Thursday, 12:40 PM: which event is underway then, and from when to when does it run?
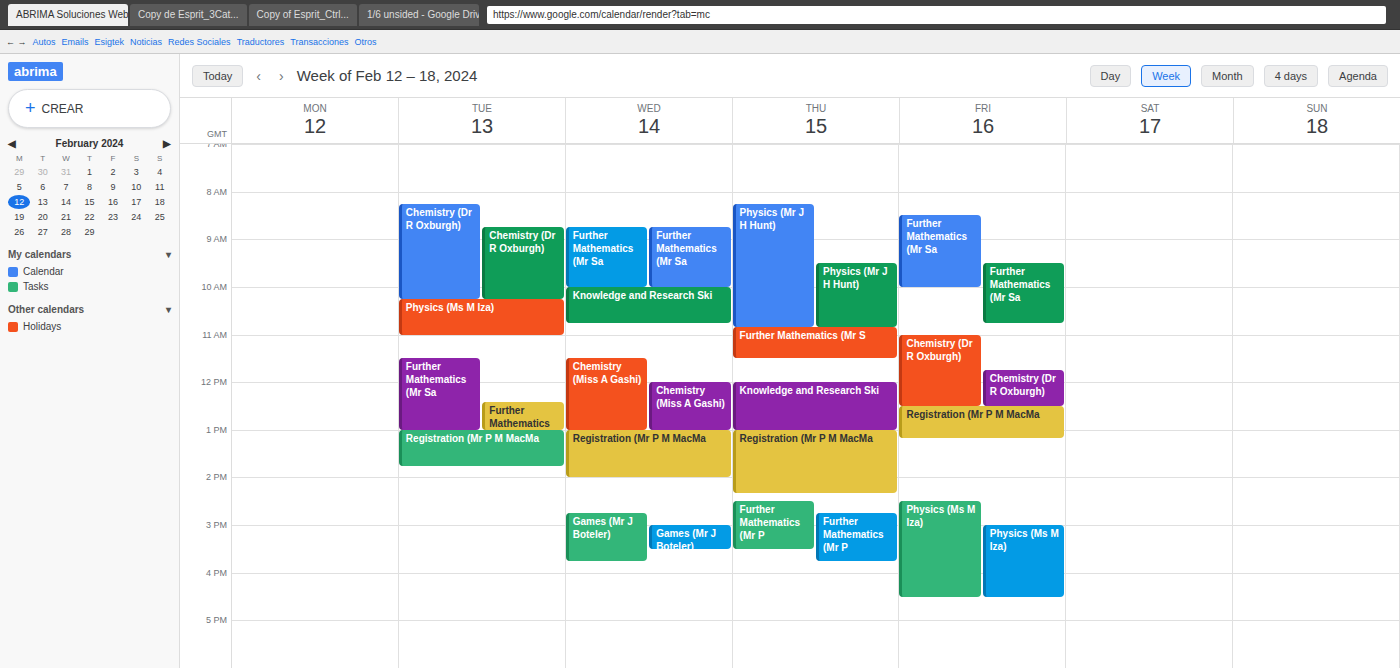
"Knowledge and Research Ski", 12:00 PM to 1:00 PM